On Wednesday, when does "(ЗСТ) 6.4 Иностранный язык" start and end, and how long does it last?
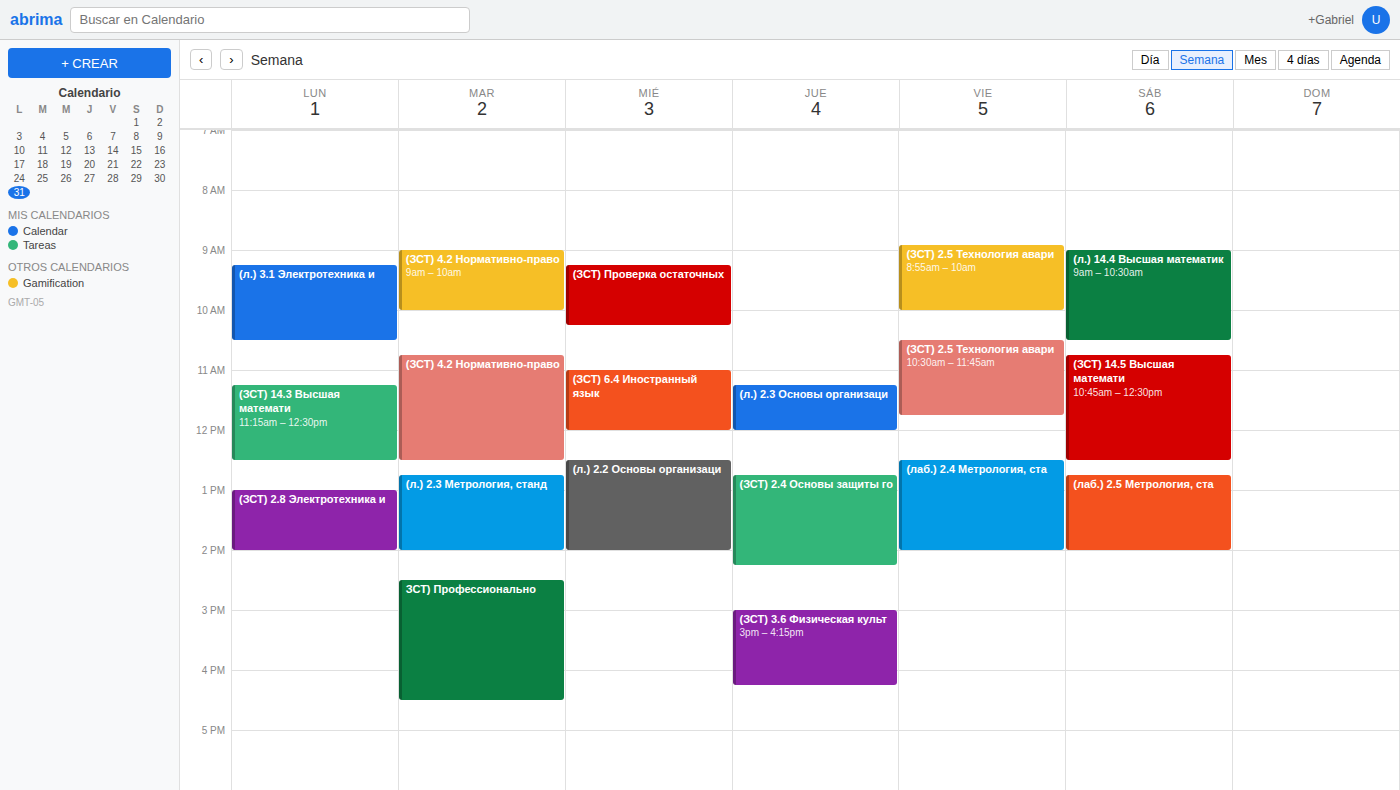
11:00 AM to 12:00 PM, 1 hour